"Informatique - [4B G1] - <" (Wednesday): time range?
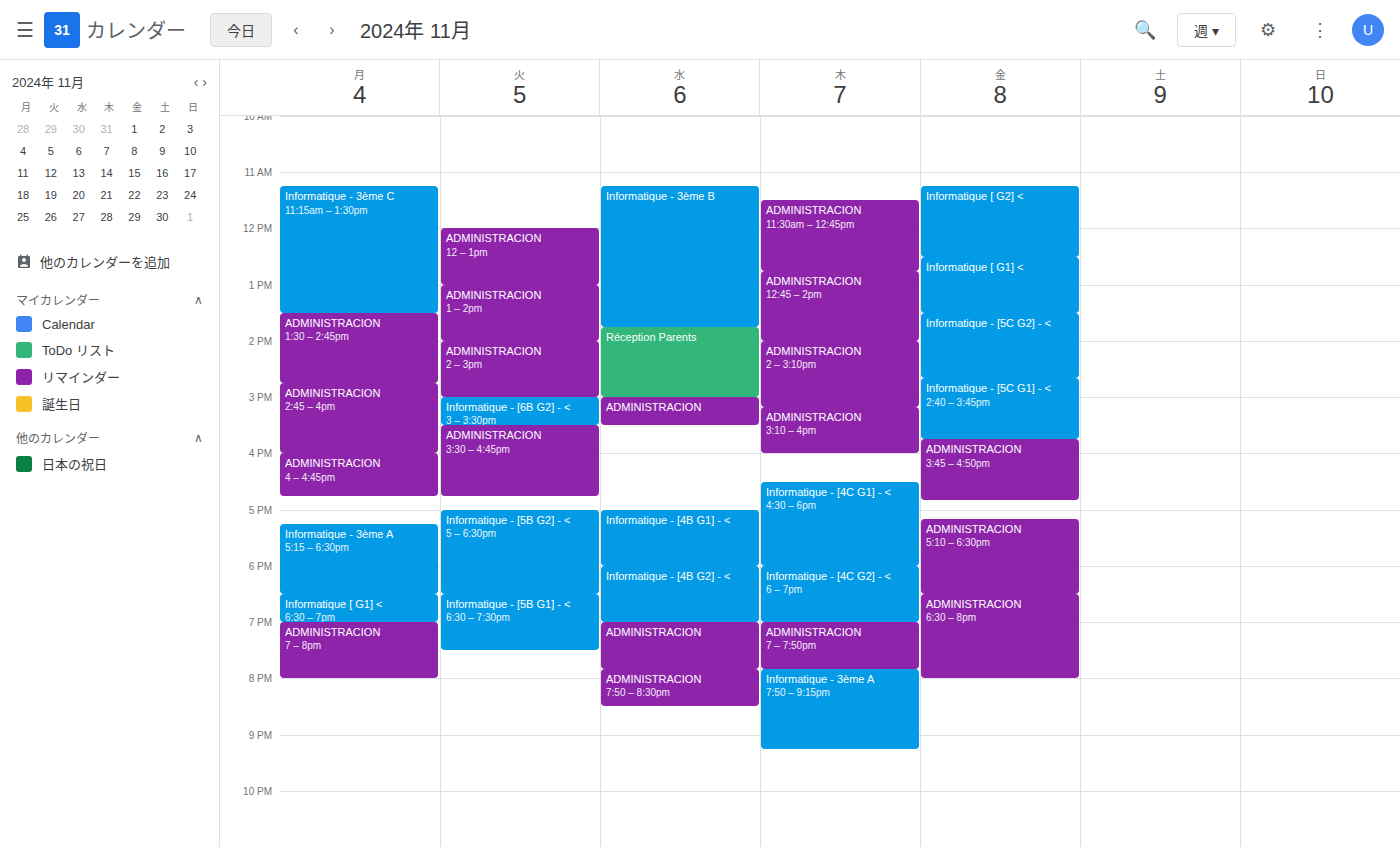
5:00 PM to 6:00 PM